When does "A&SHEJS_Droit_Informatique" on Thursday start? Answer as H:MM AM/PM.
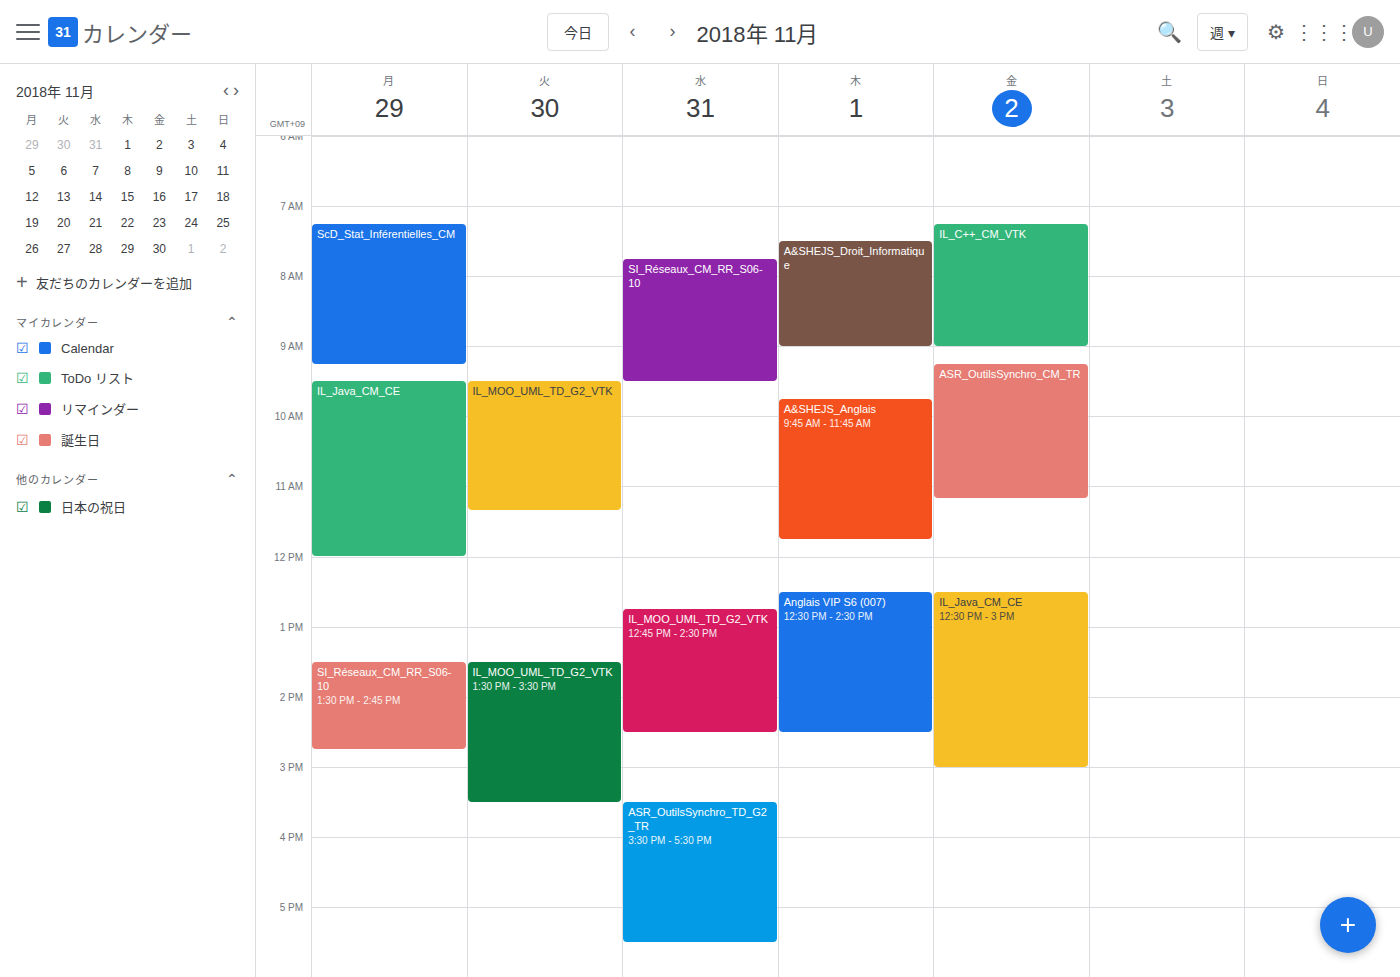
7:30 AM